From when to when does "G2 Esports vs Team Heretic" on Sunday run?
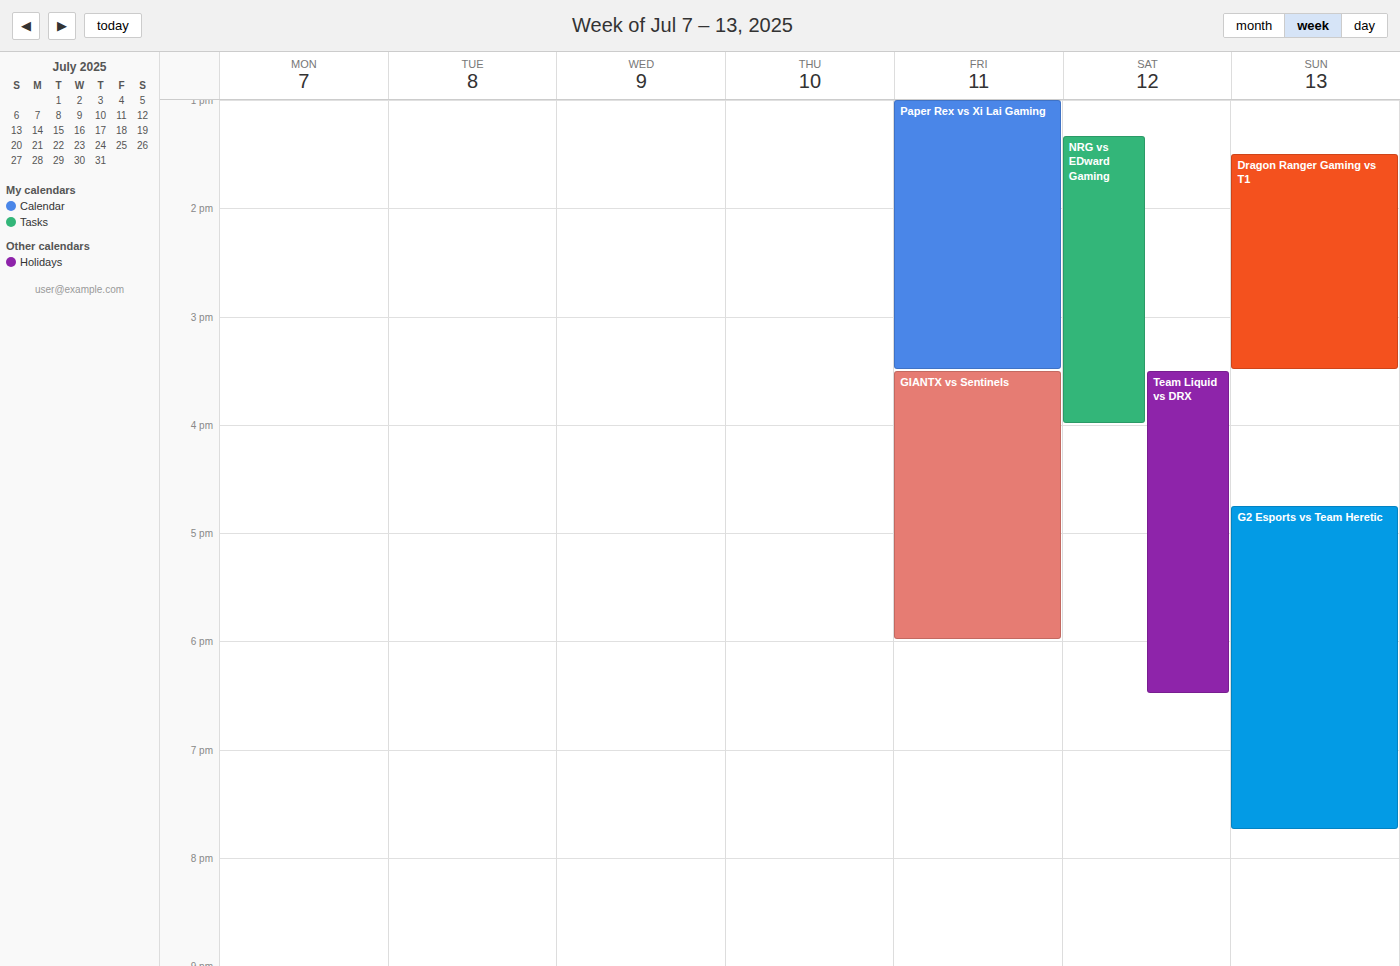
4:45 PM to 7:45 PM